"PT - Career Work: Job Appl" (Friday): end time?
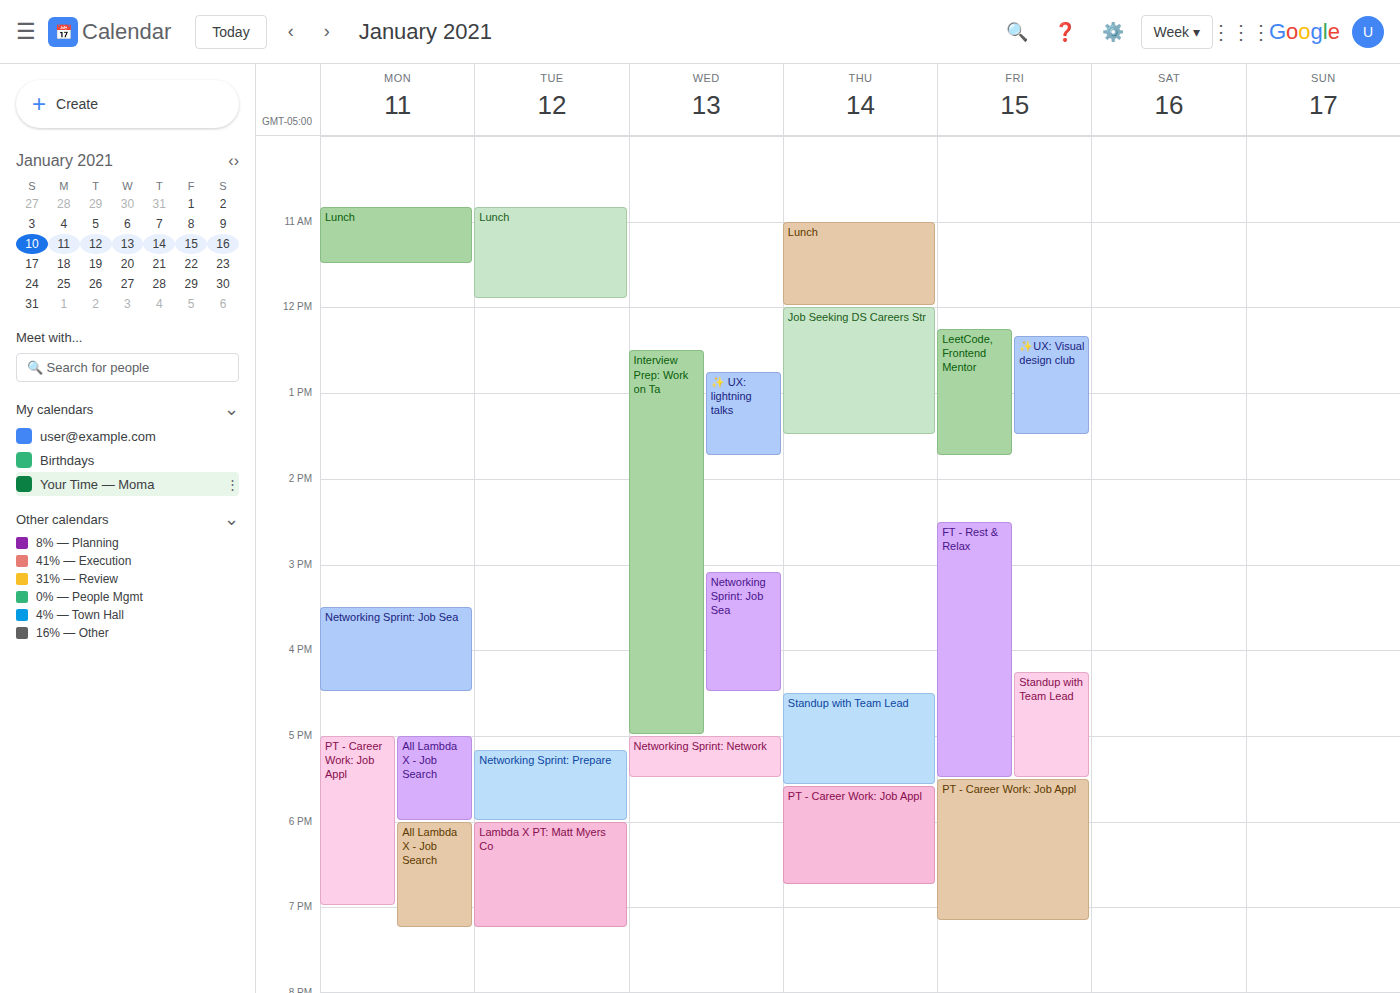
7:10 PM